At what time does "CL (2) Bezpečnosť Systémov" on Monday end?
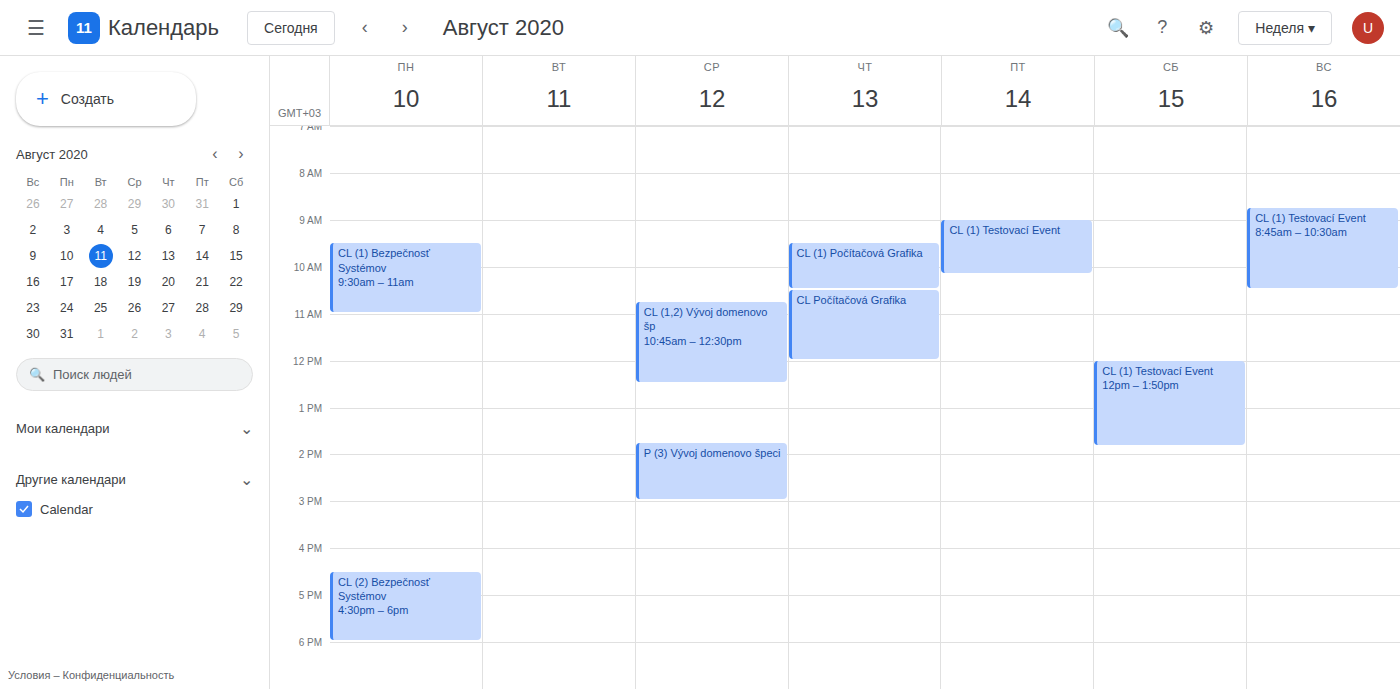
6:00 PM